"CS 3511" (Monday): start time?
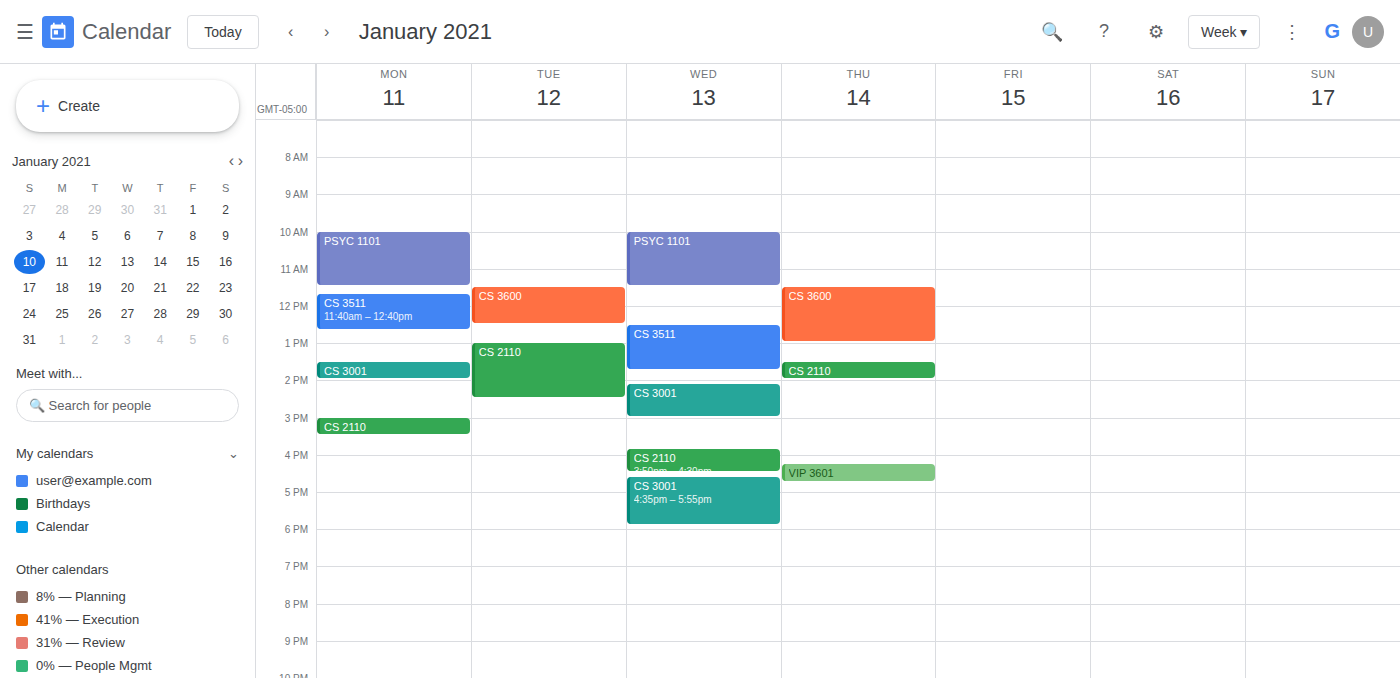
11:40 AM